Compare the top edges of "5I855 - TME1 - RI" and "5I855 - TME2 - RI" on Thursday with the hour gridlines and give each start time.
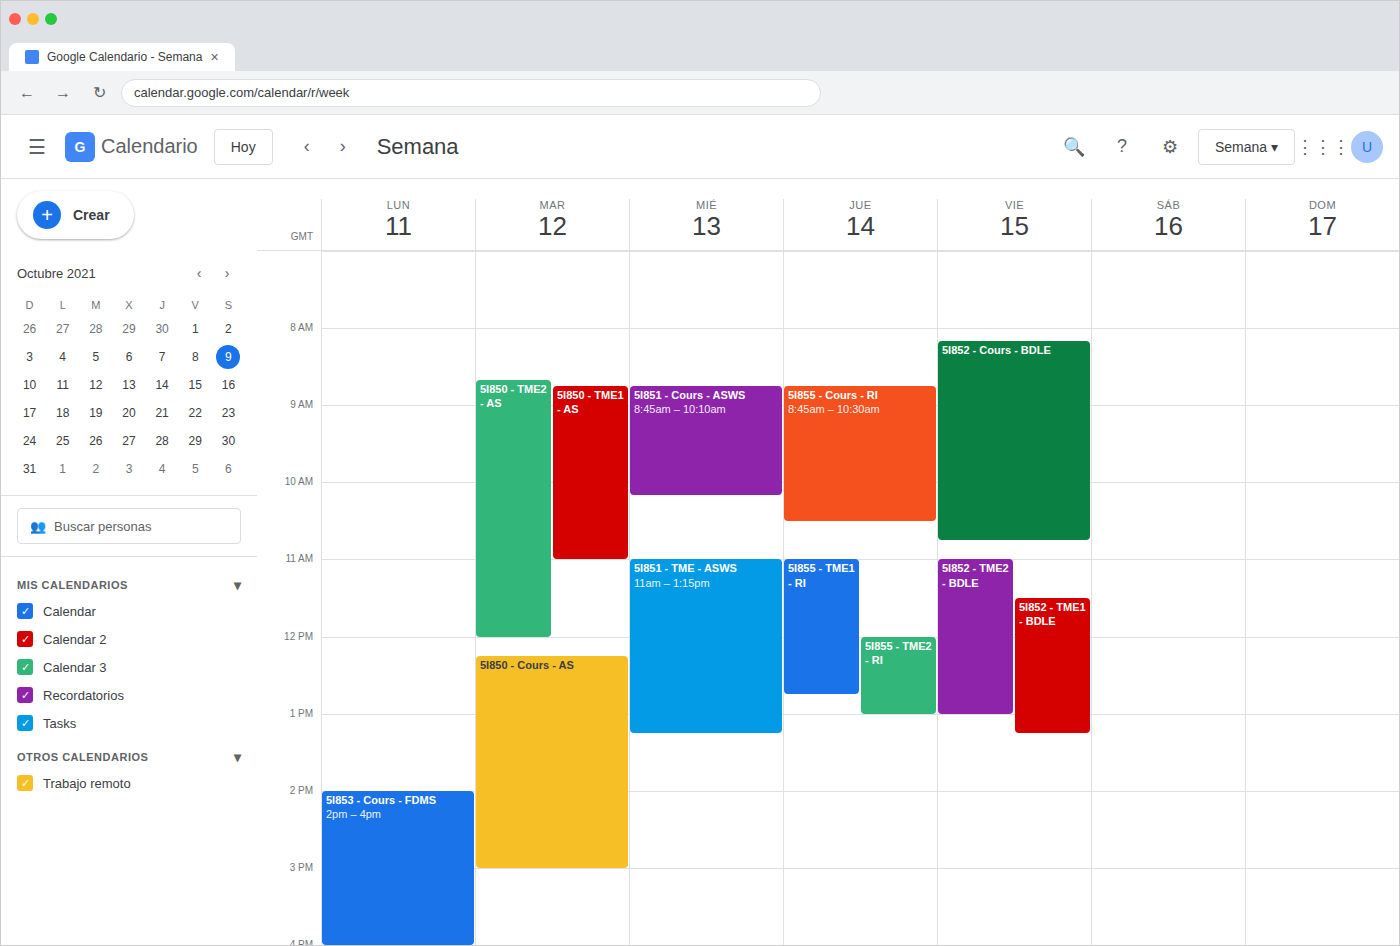
"5I855 - TME1 - RI": 11:00 AM, exactly on the 11 AM line. "5I855 - TME2 - RI": 12:00 PM, exactly on the 12 PM line.